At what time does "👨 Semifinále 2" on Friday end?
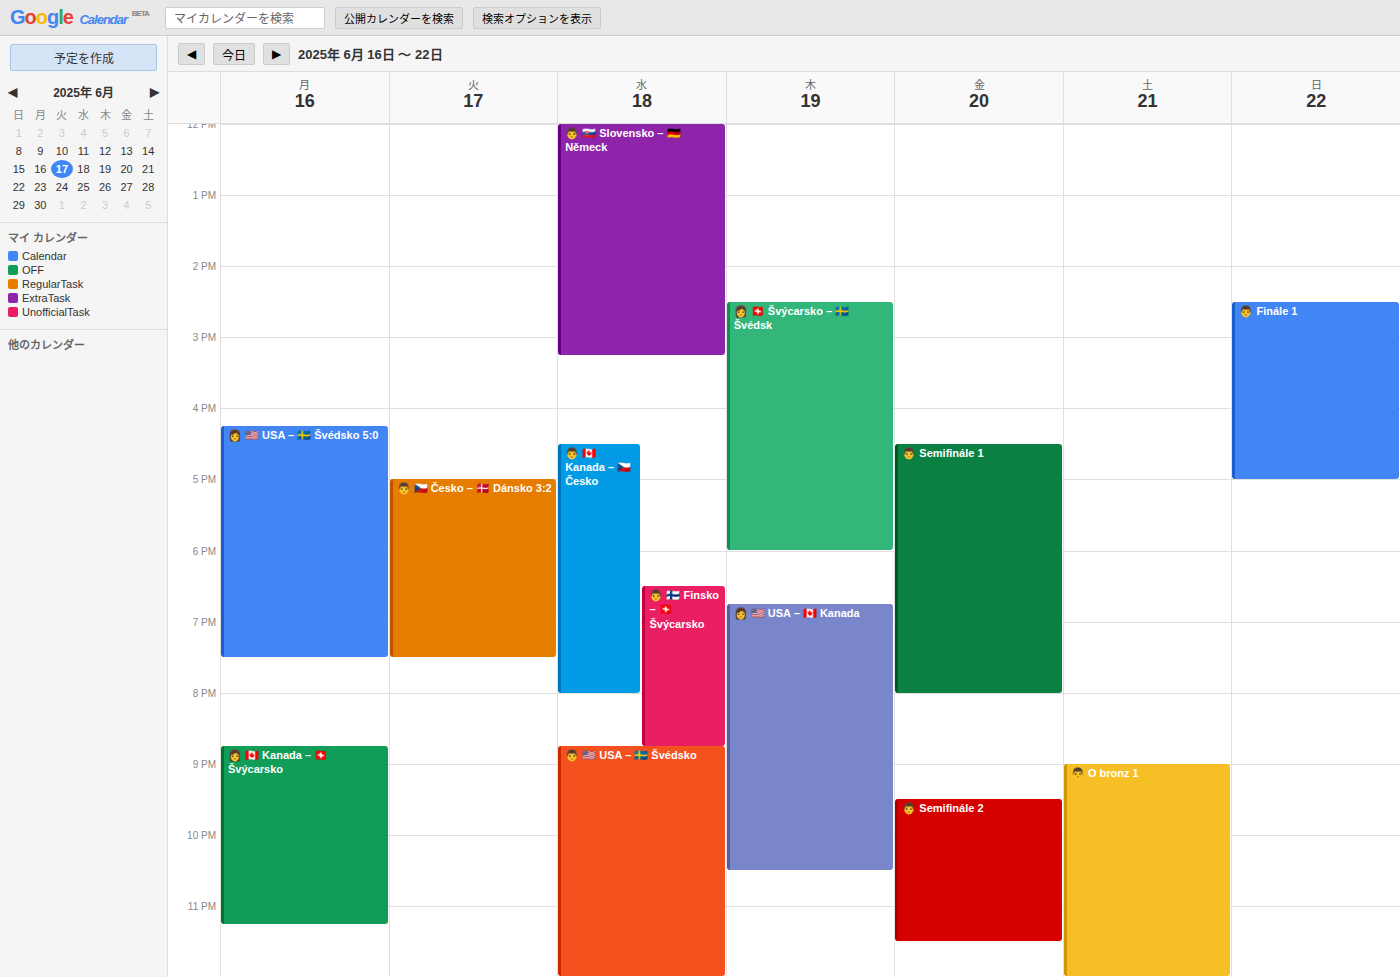
11:30 PM